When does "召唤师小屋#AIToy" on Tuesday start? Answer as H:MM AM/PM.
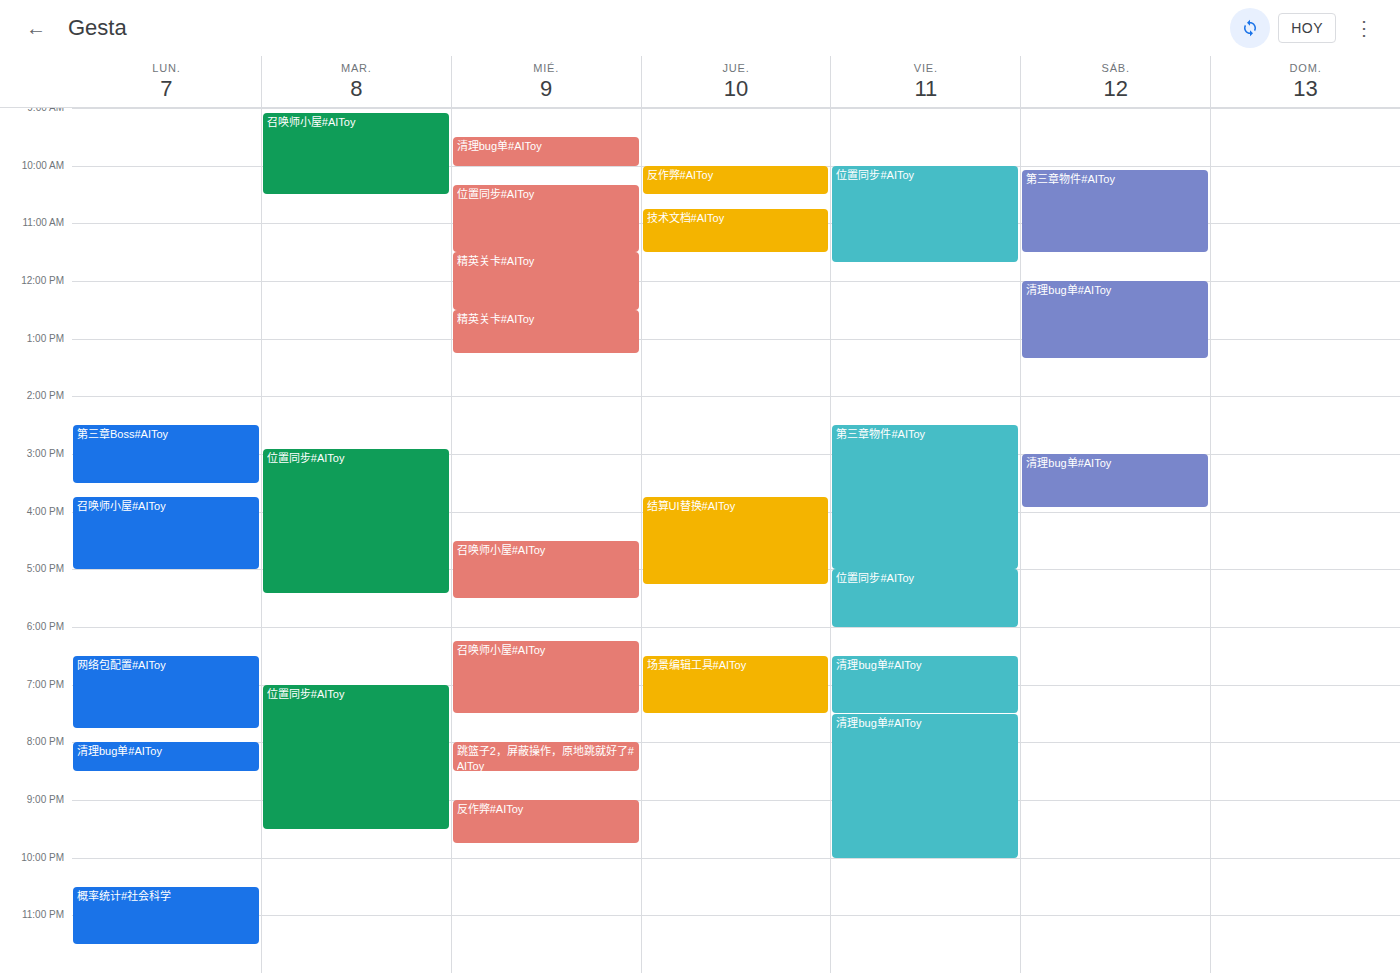
9:05 AM